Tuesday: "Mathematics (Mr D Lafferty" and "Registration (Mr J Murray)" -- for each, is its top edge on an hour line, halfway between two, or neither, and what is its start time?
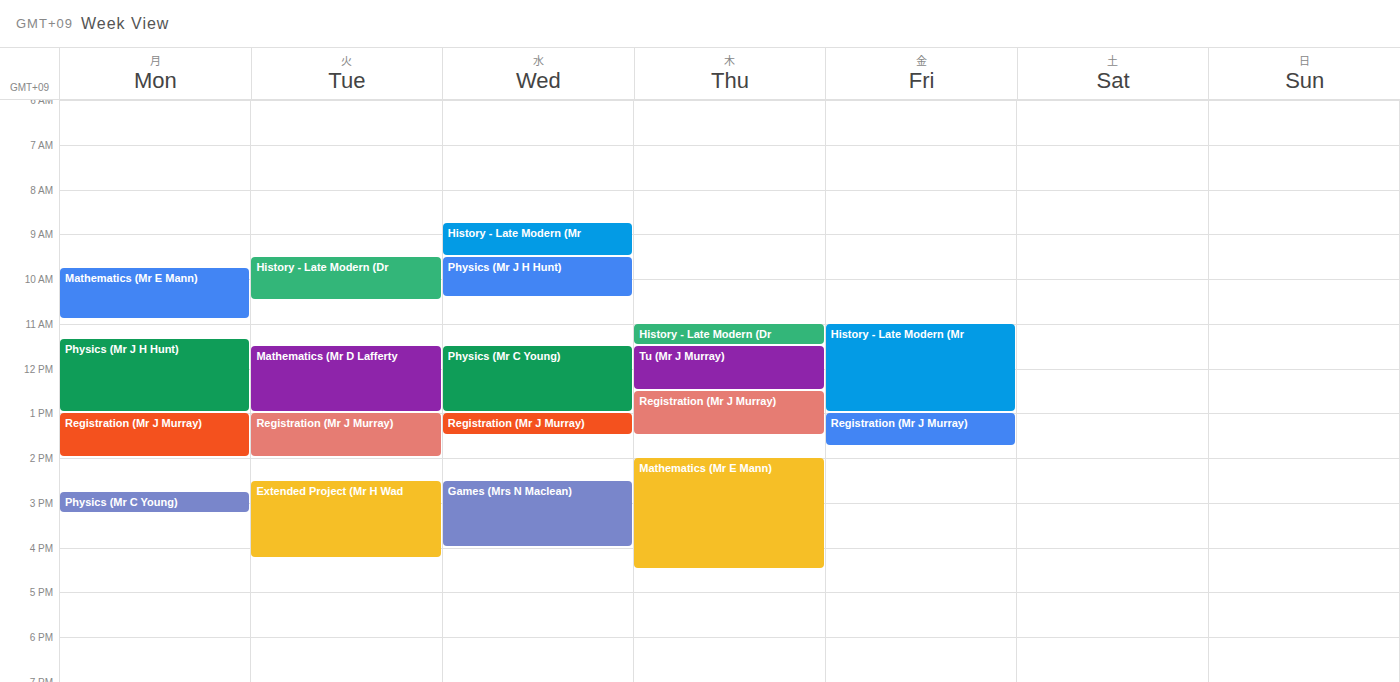
"Mathematics (Mr D Lafferty": 11:30 AM, halfway between the 11 AM and 12 PM lines. "Registration (Mr J Murray)": 1:00 PM, exactly on the 1 PM line.